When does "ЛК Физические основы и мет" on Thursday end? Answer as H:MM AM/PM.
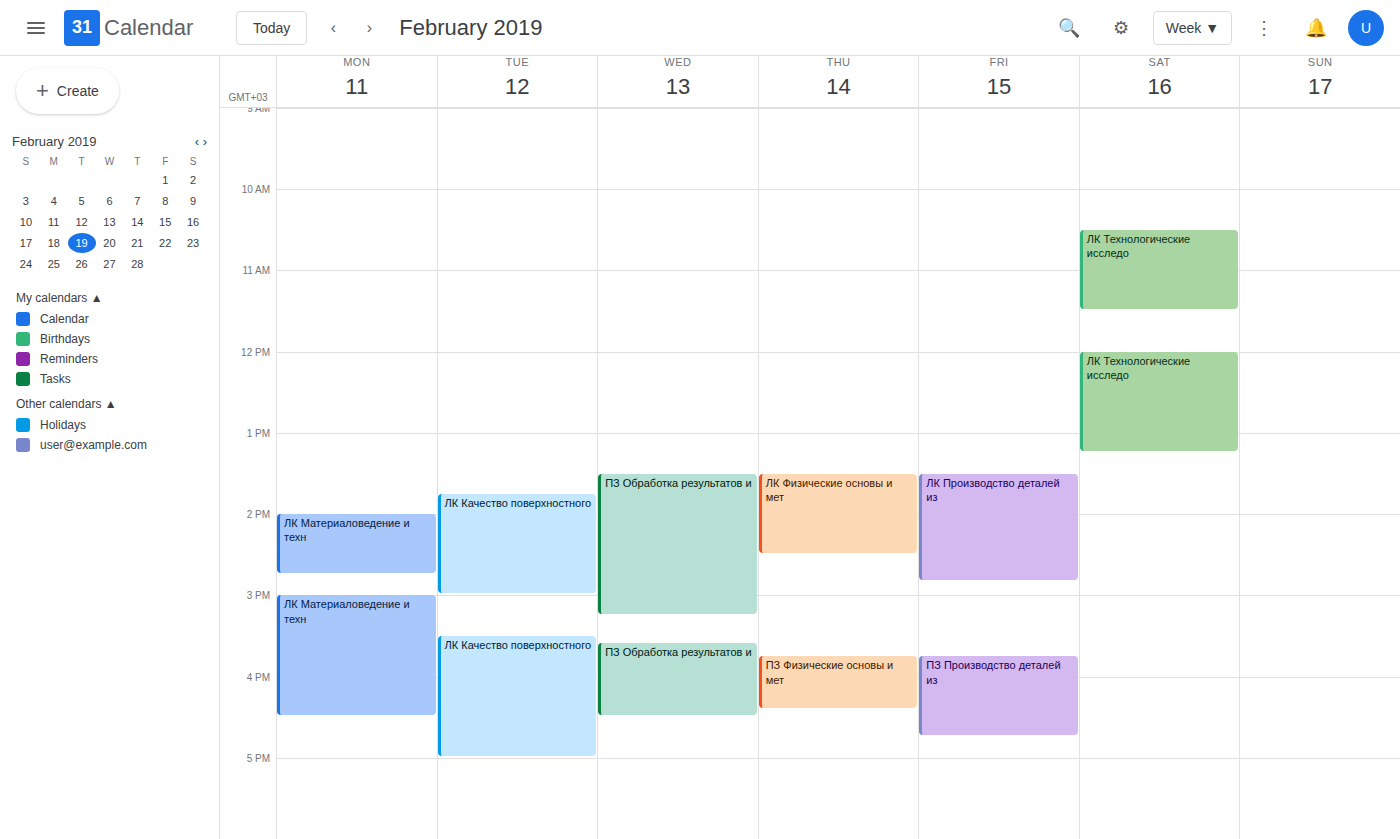
2:30 PM